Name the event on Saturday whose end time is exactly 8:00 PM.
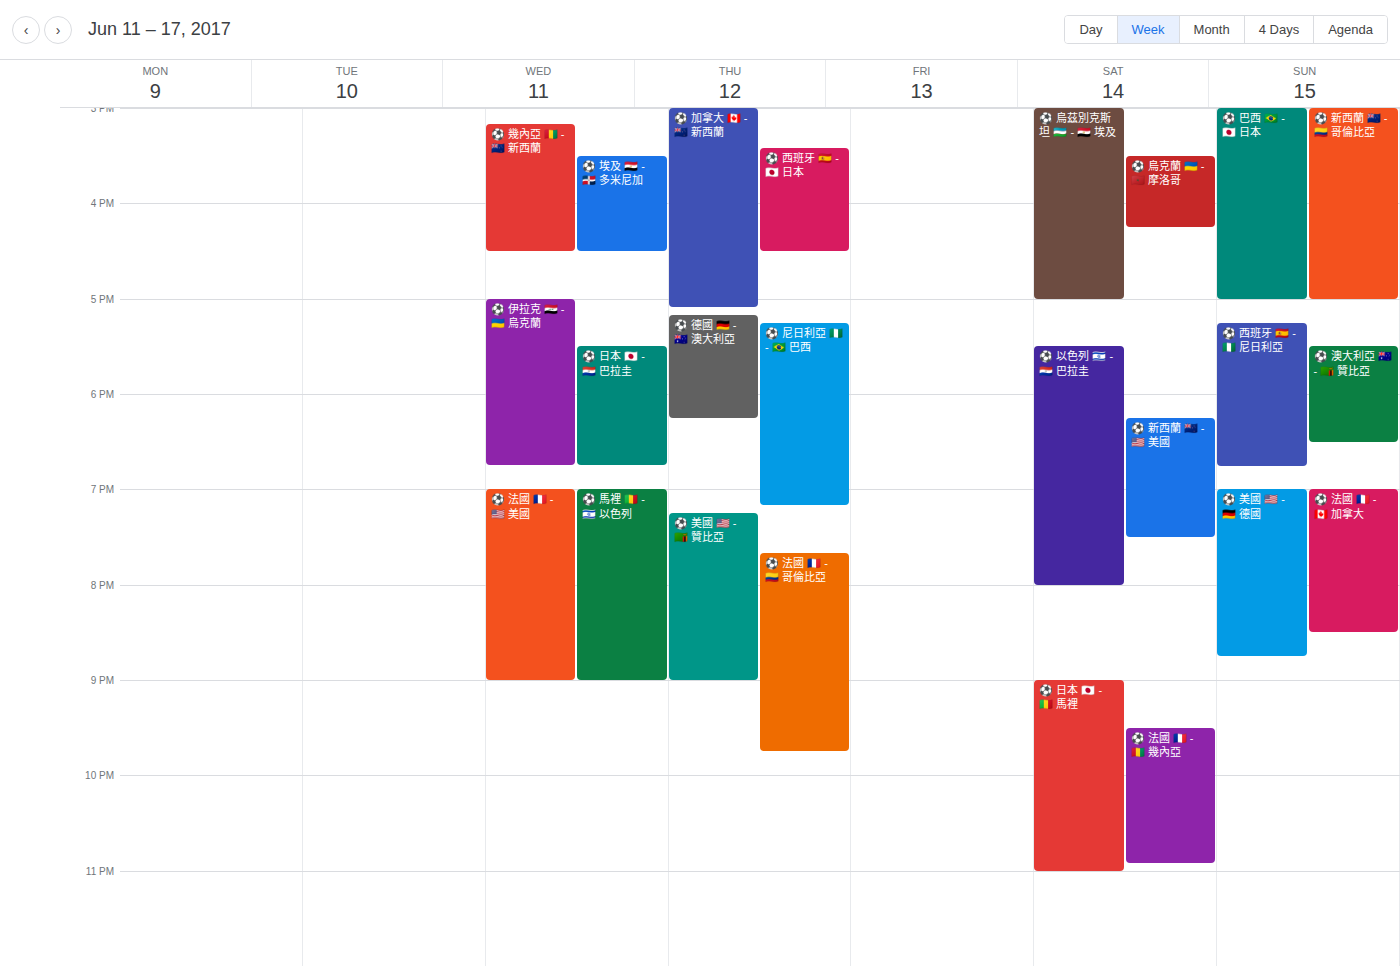
"⚽ 以色列 🇮🇱 - 🇵🇾 巴拉圭"